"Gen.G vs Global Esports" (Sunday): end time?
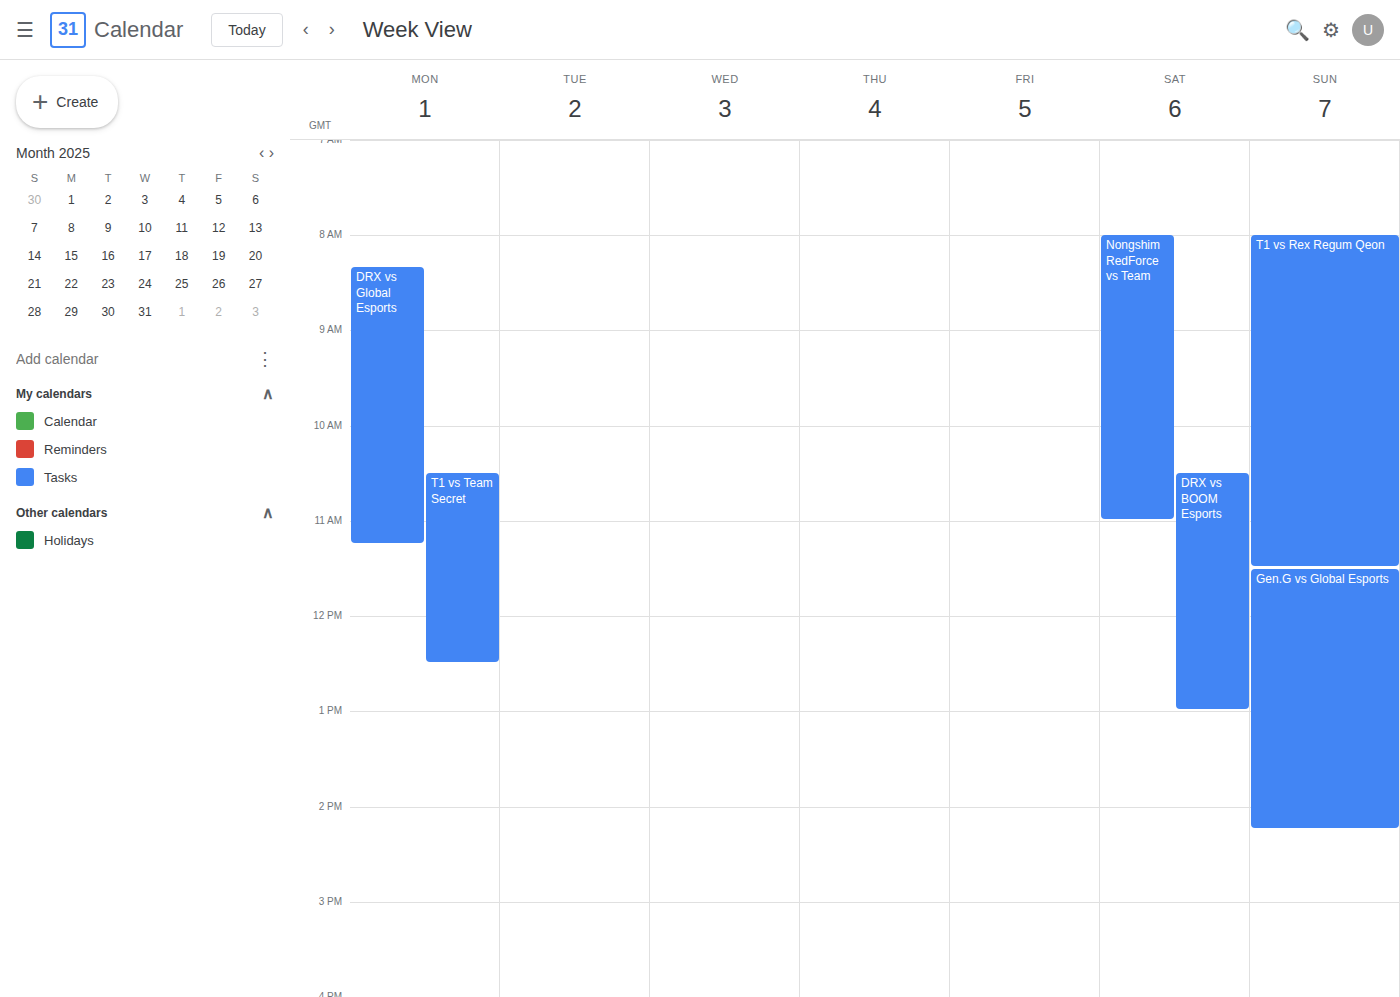
2:15 PM